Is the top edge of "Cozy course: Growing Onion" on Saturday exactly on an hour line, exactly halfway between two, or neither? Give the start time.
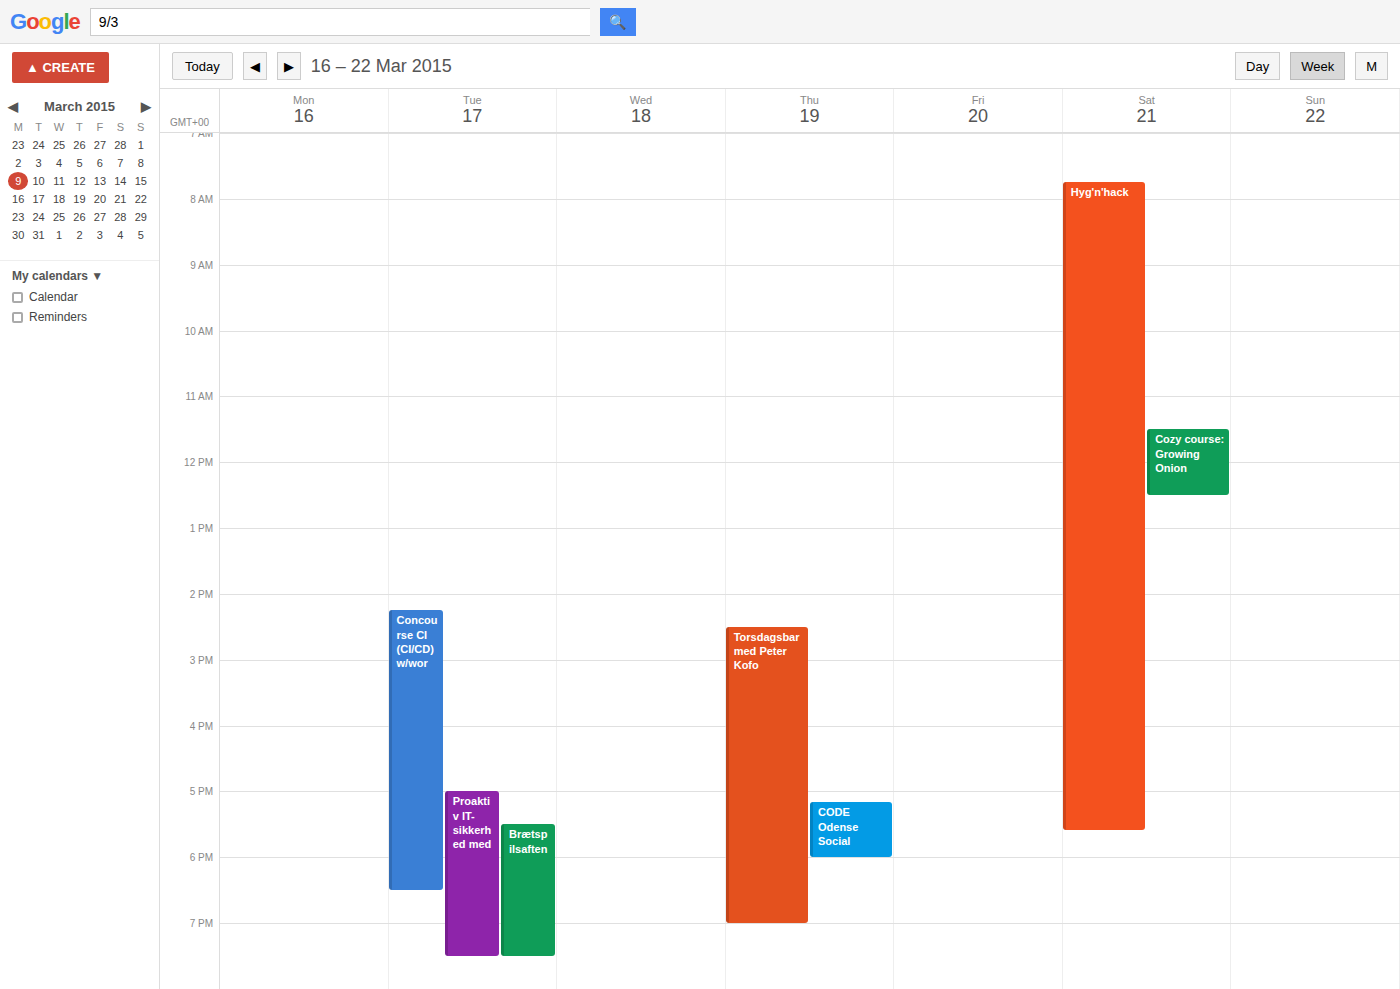
11:30 AM -- halfway between the 11 AM and 12 PM lines.